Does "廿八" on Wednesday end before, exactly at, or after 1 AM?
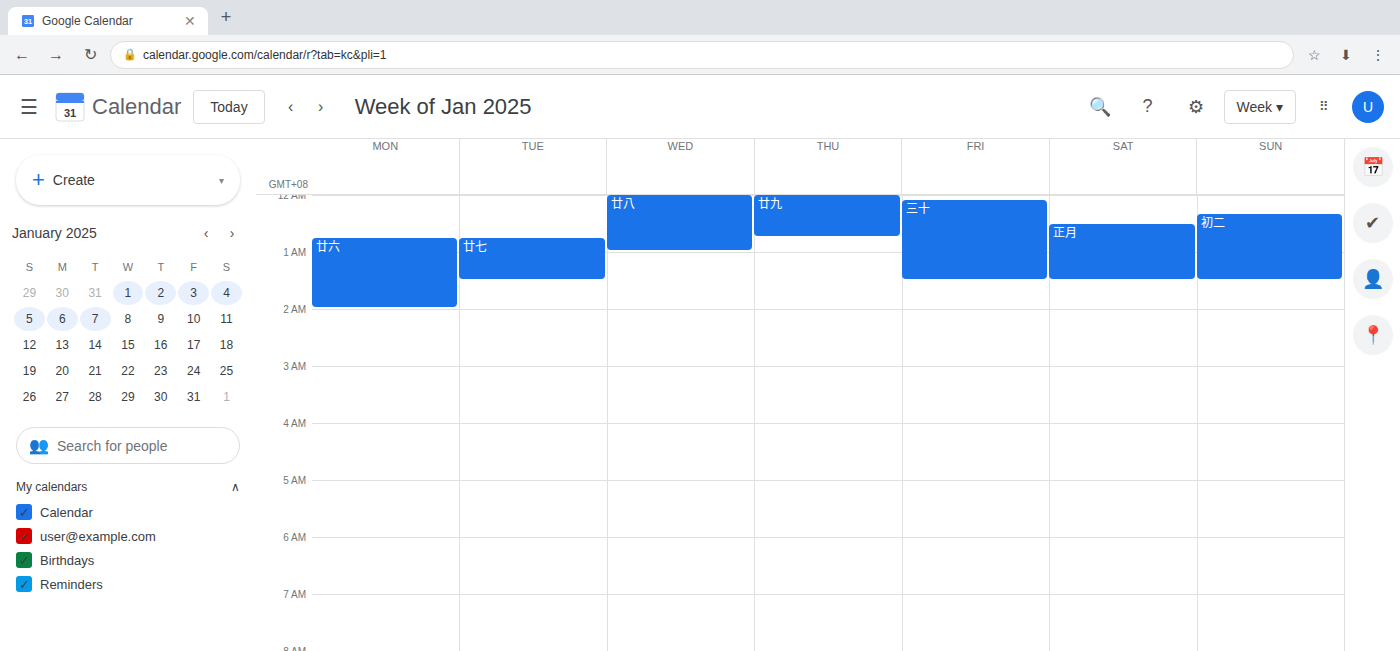
1:00 AM -- exactly at 1 AM, on the 1 AM line.